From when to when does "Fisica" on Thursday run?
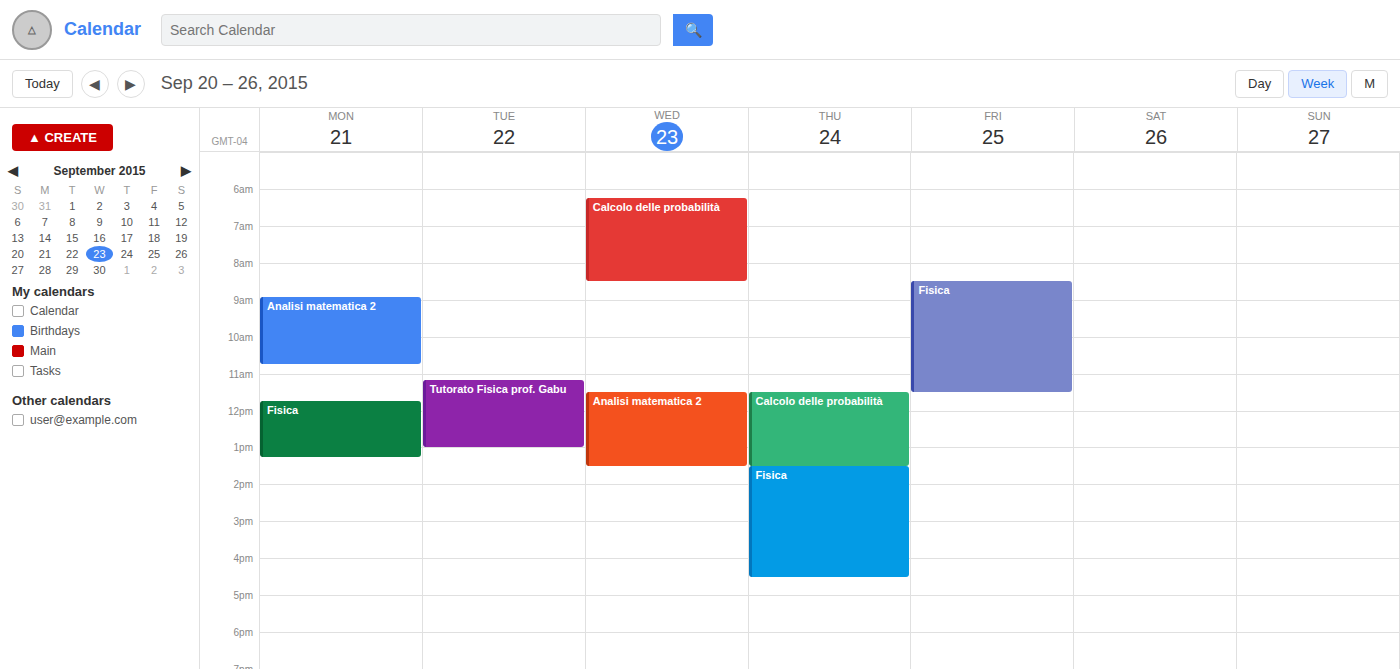
1:30 PM to 4:30 PM